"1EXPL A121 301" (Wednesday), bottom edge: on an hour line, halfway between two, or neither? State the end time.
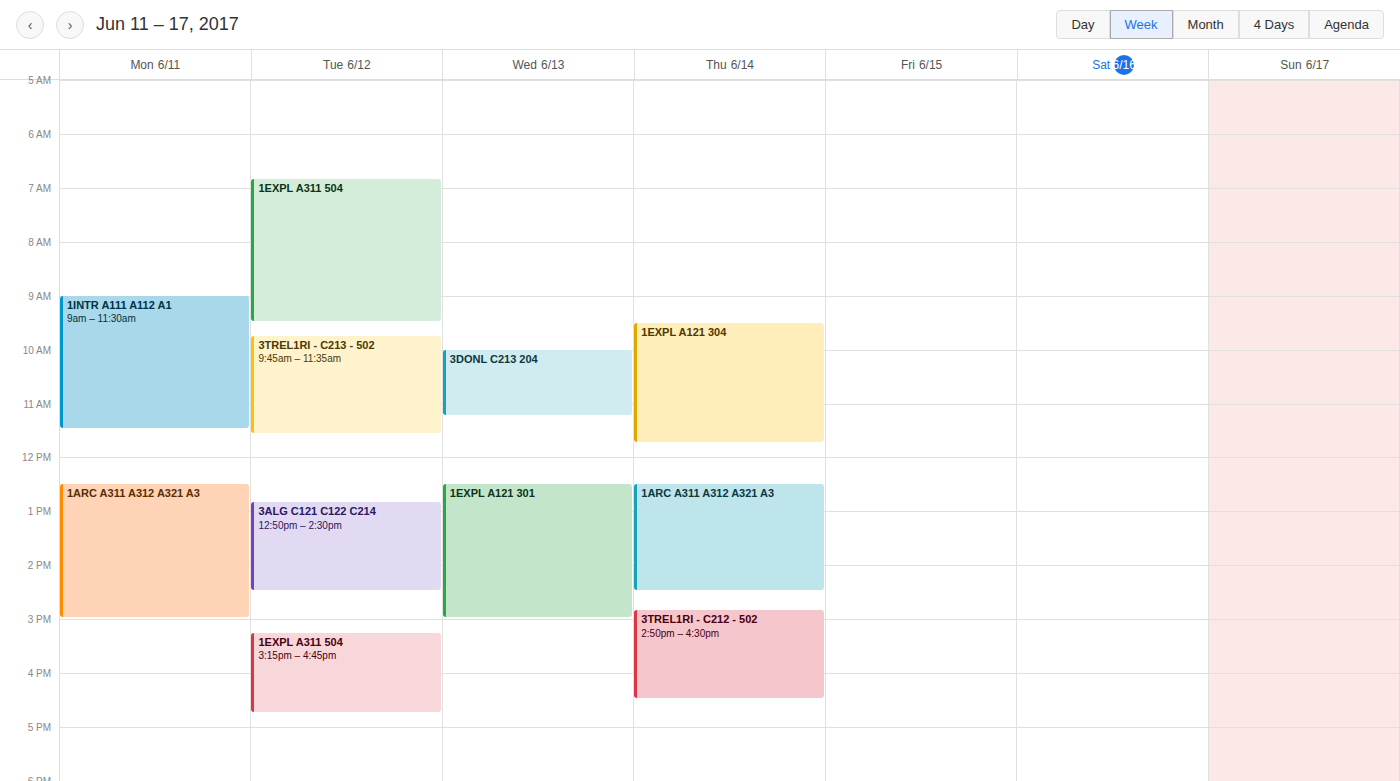
3:00 PM -- exactly on the 3 PM line.